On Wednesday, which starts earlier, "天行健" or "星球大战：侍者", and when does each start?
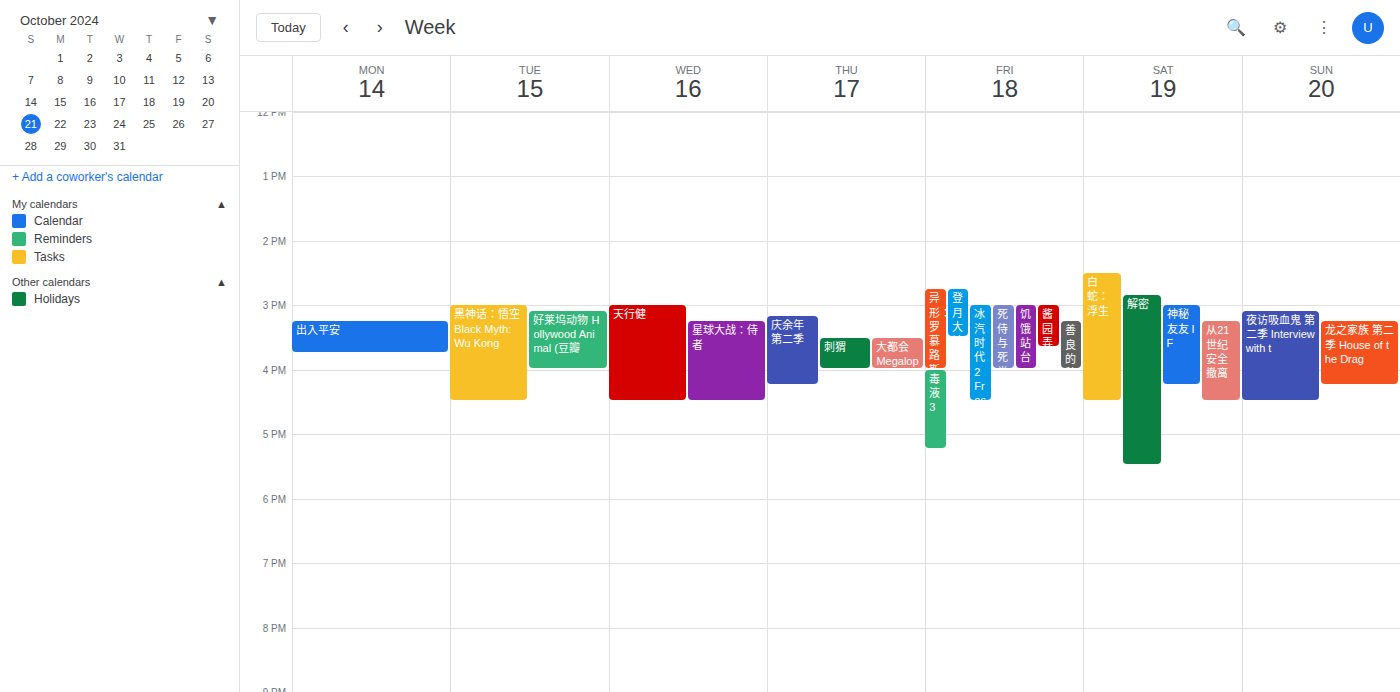
"天行健" 3:00 PM; "星球大战：侍者" 3:15 PM.